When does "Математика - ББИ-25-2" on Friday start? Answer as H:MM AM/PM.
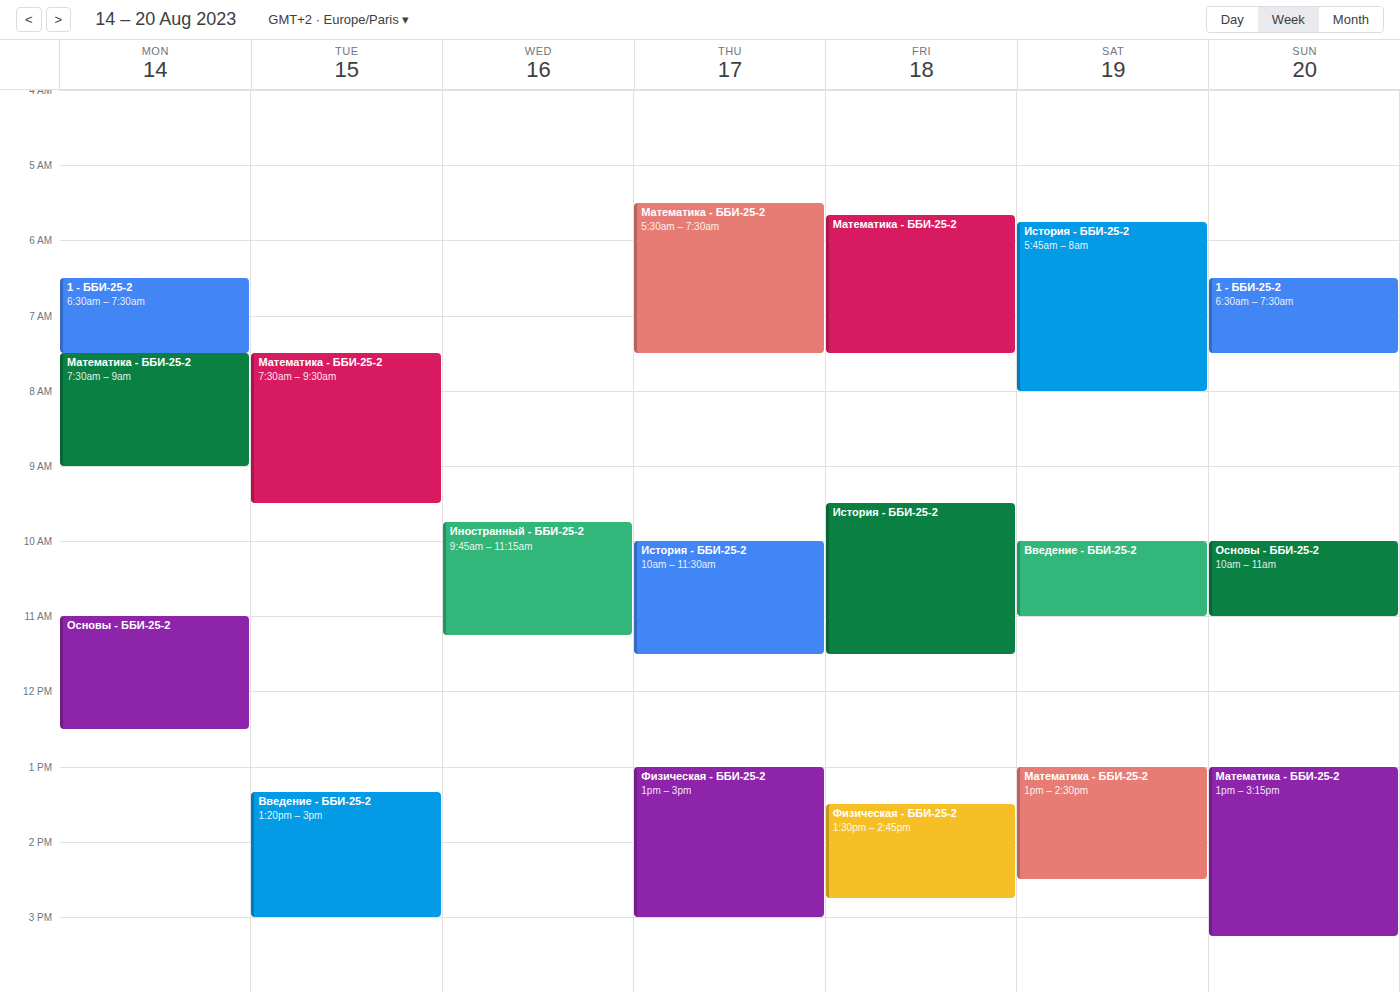
5:40 AM